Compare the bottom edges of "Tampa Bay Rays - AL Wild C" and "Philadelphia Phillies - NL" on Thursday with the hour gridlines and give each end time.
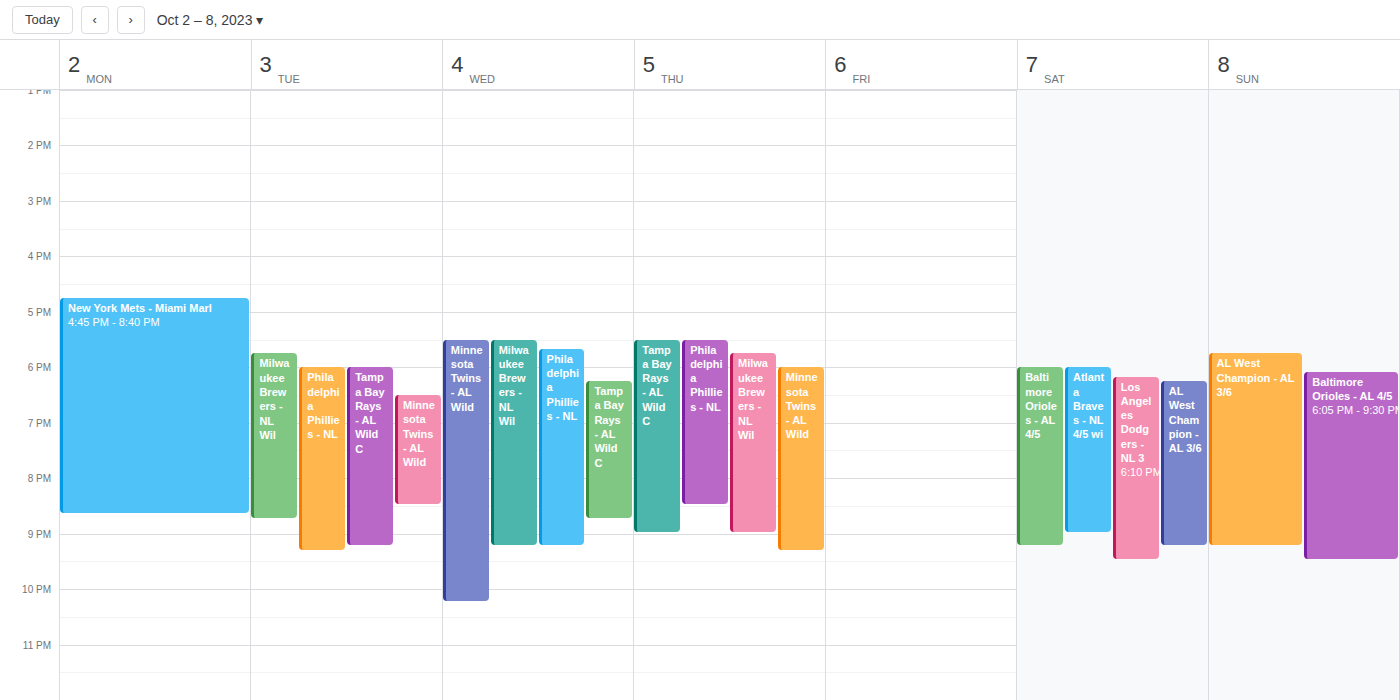
"Tampa Bay Rays - AL Wild C": 9:00 PM, exactly on the 9 PM line. "Philadelphia Phillies - NL": 8:30 PM, halfway between the 8 PM and 9 PM lines.